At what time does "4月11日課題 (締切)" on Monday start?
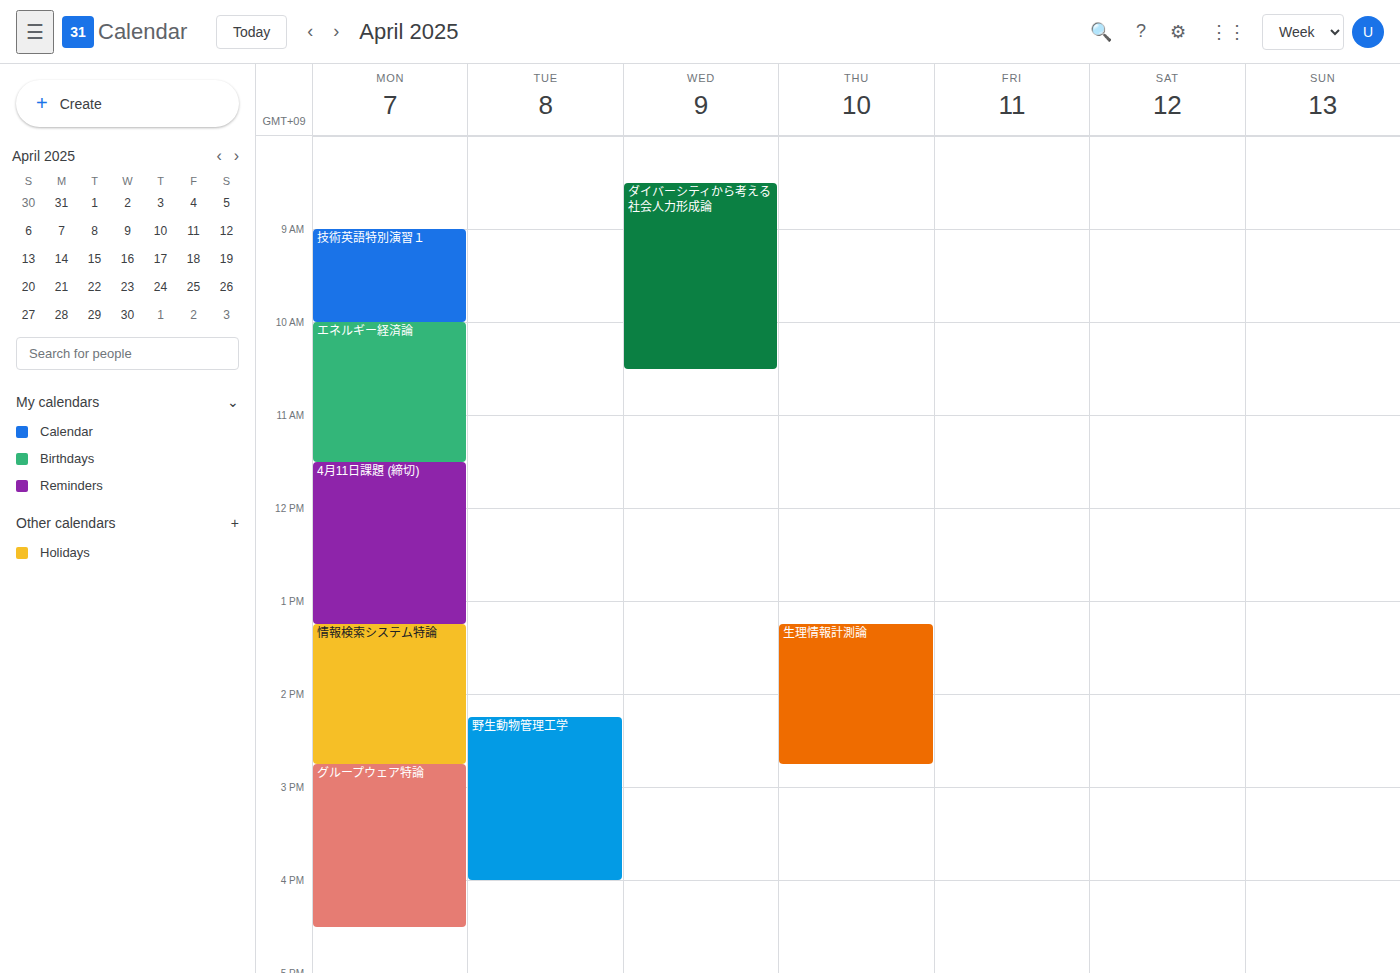
11:30 AM